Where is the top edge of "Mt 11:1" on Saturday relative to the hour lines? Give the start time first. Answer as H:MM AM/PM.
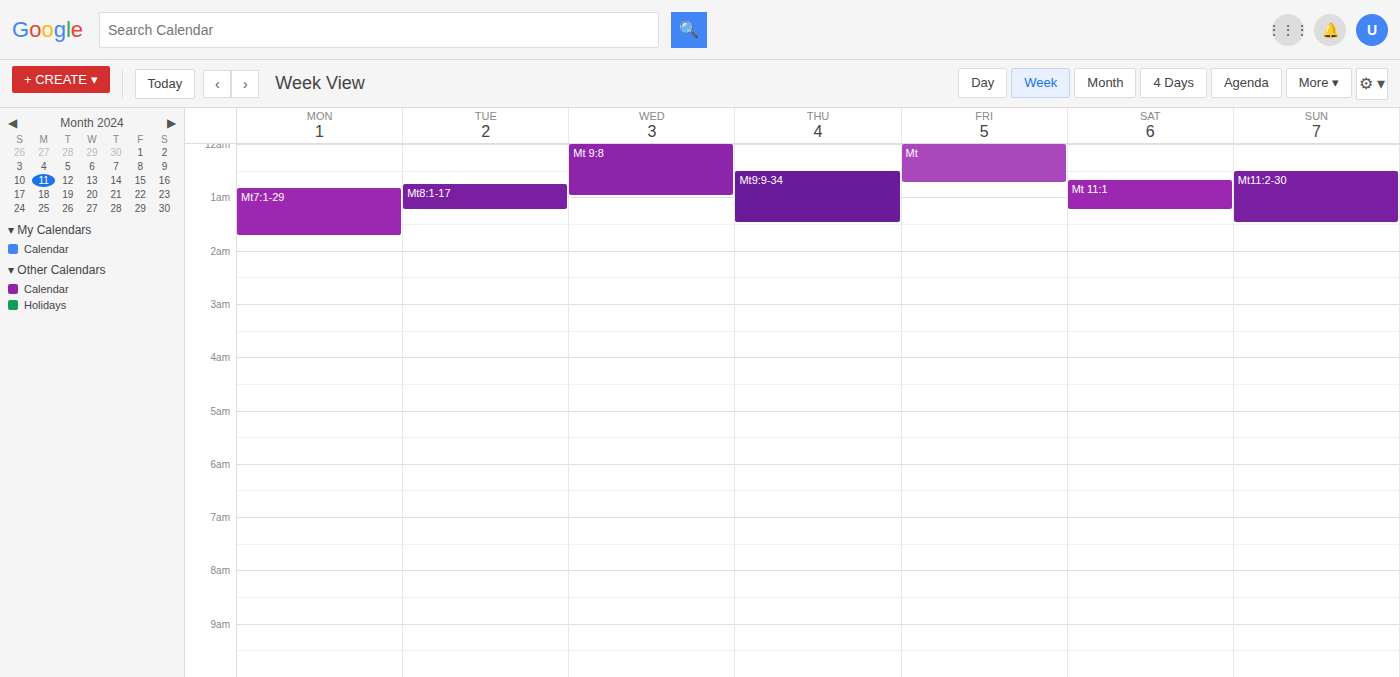
12:40 AM -- neither: 40 minutes below the 12 AM line and 20 minutes above the 1 AM line.